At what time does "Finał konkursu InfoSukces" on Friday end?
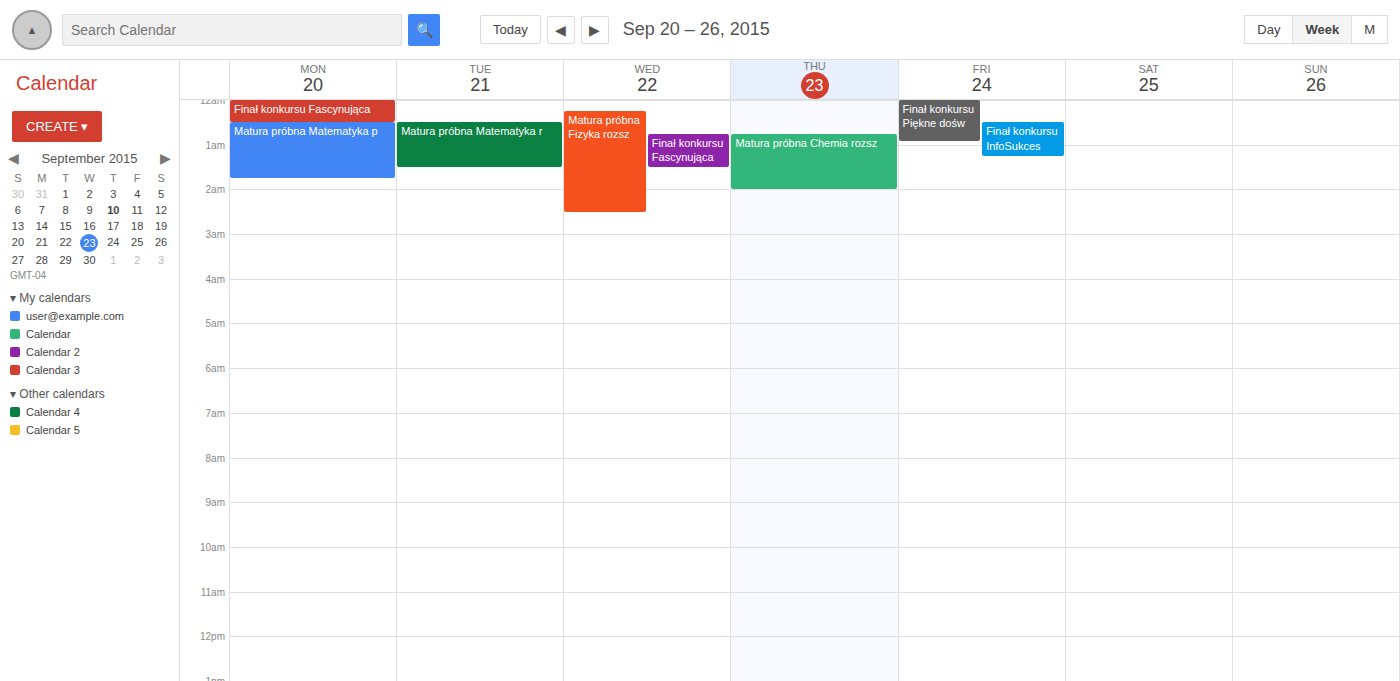
1:15 AM